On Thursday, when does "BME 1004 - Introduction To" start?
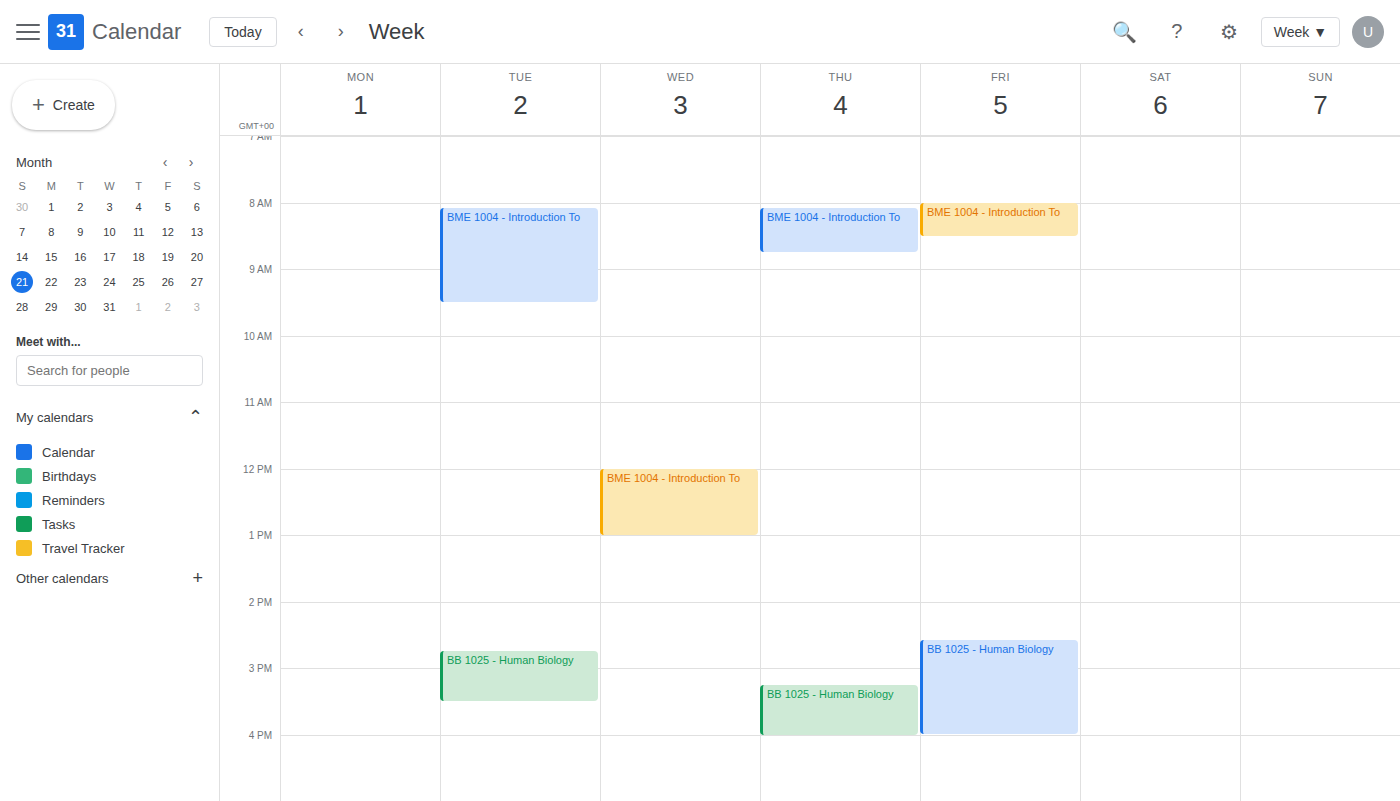
8:05 AM